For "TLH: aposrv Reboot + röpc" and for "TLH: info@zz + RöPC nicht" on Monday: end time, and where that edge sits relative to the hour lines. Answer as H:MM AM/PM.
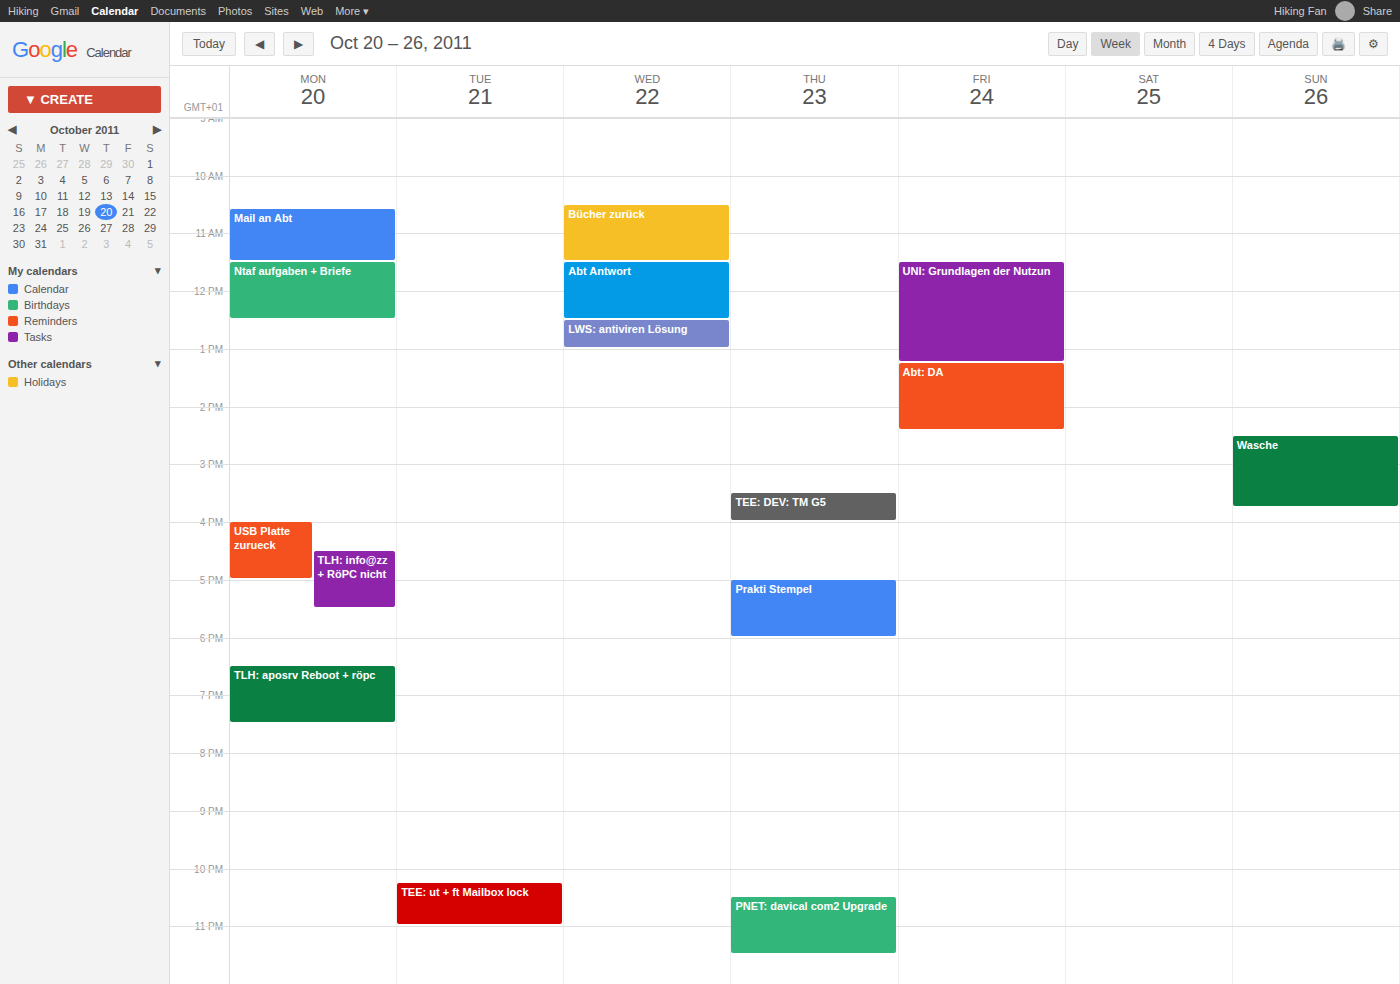
"TLH: aposrv Reboot + röpc": 7:30 PM, halfway between the 7 PM and 8 PM lines. "TLH: info@zz + RöPC nicht": 5:30 PM, halfway between the 5 PM and 6 PM lines.